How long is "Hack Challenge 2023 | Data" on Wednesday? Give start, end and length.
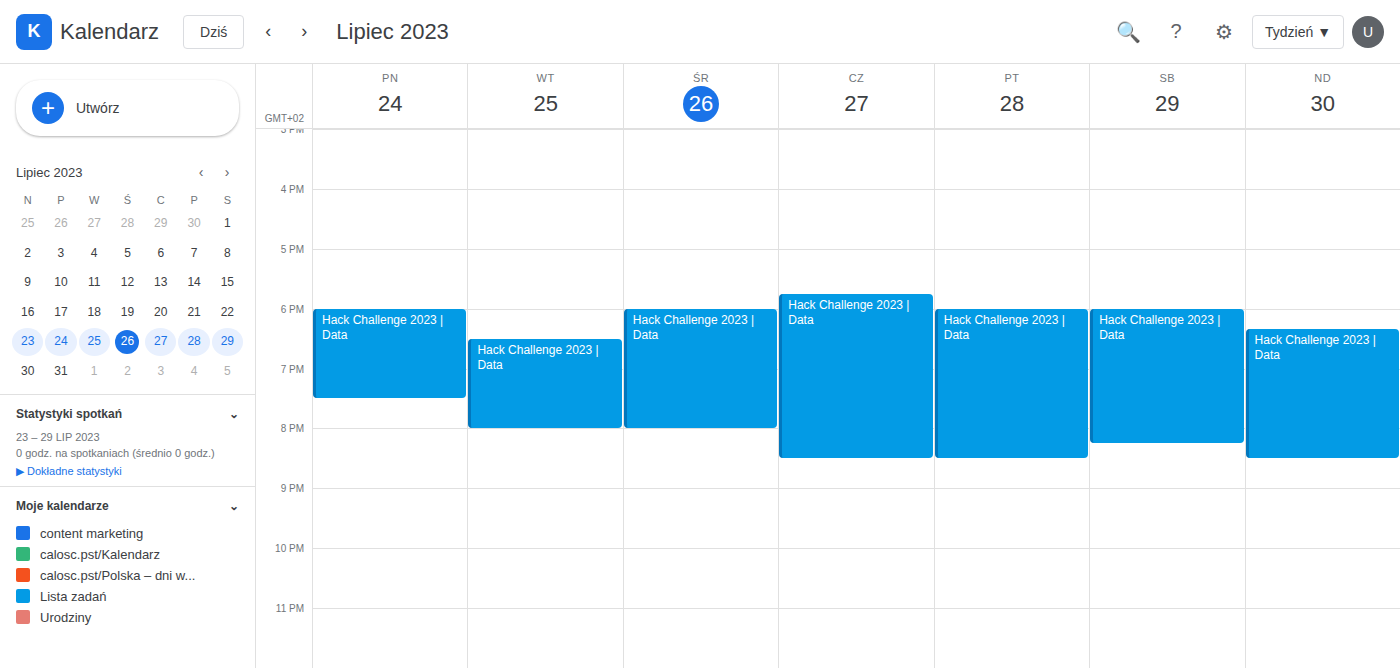
6:00 PM to 8:00 PM, 2 hours